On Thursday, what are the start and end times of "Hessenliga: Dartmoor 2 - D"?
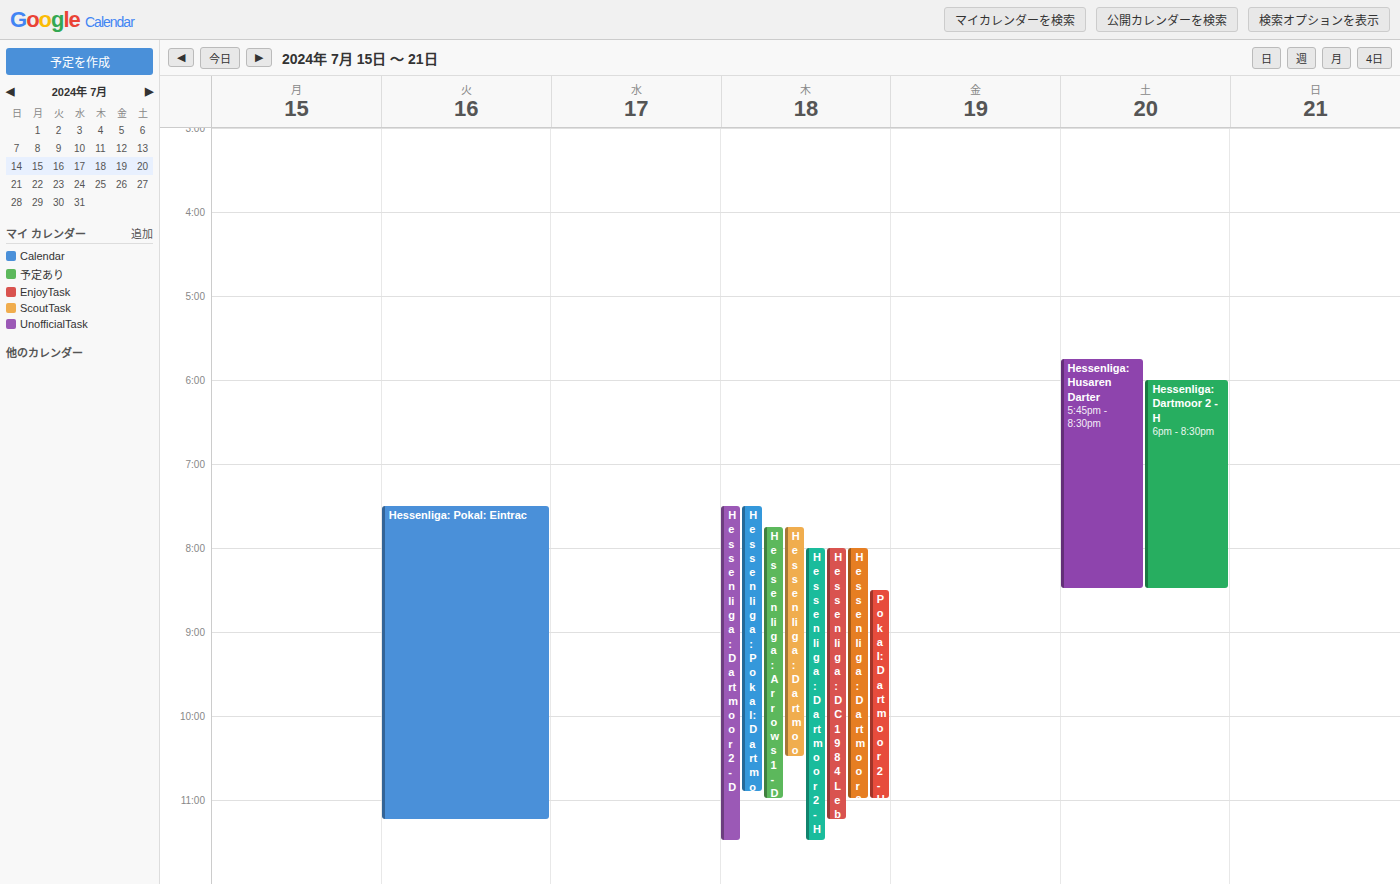
19:30 to 23:30